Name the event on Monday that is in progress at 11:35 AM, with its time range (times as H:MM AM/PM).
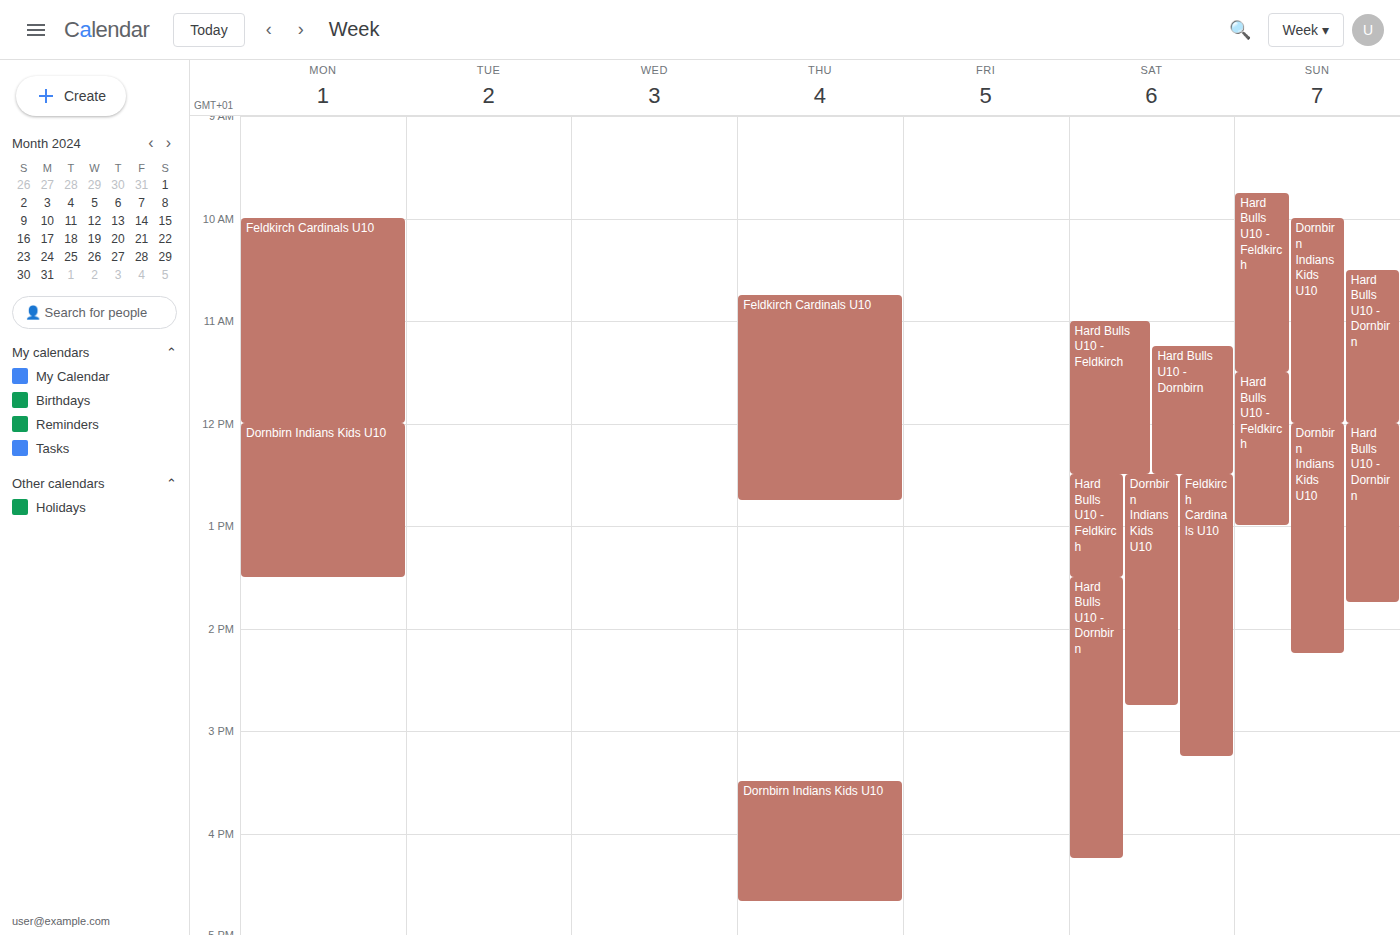
"Feldkirch Cardinals U10", 10:00 AM to 12:00 PM